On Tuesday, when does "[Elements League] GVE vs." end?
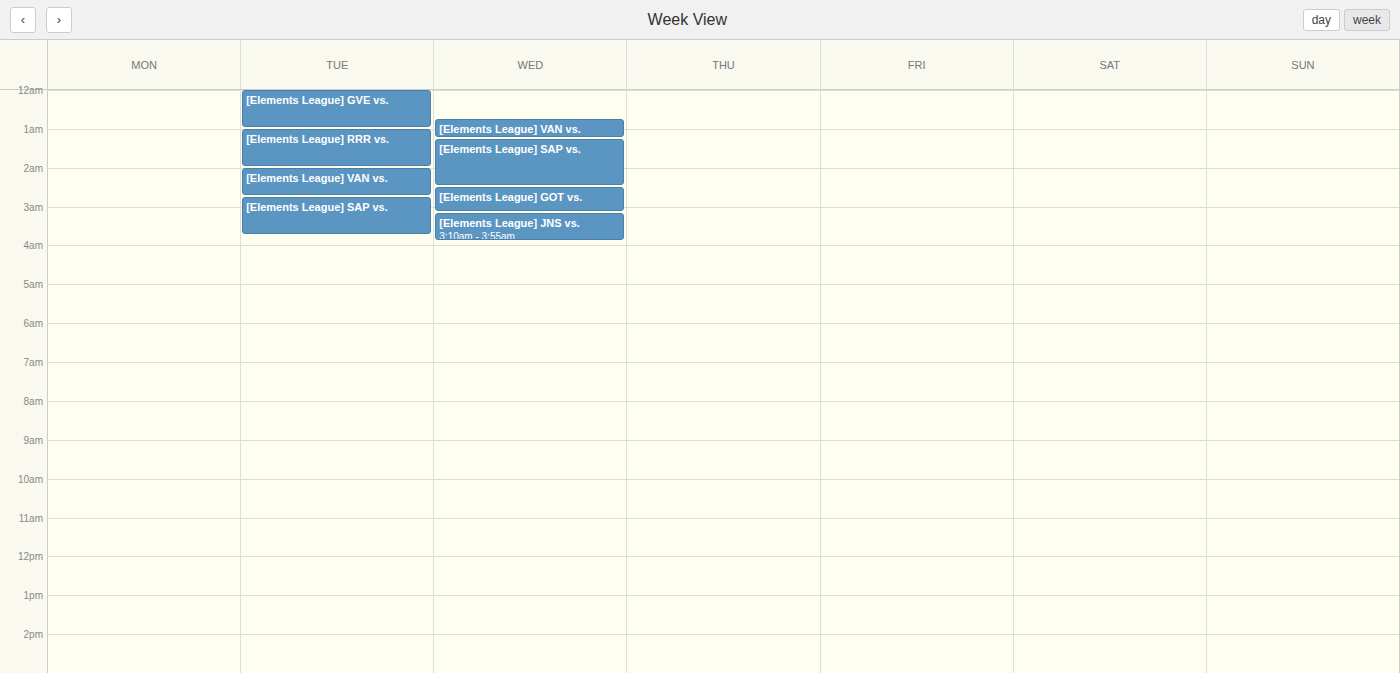
01:00